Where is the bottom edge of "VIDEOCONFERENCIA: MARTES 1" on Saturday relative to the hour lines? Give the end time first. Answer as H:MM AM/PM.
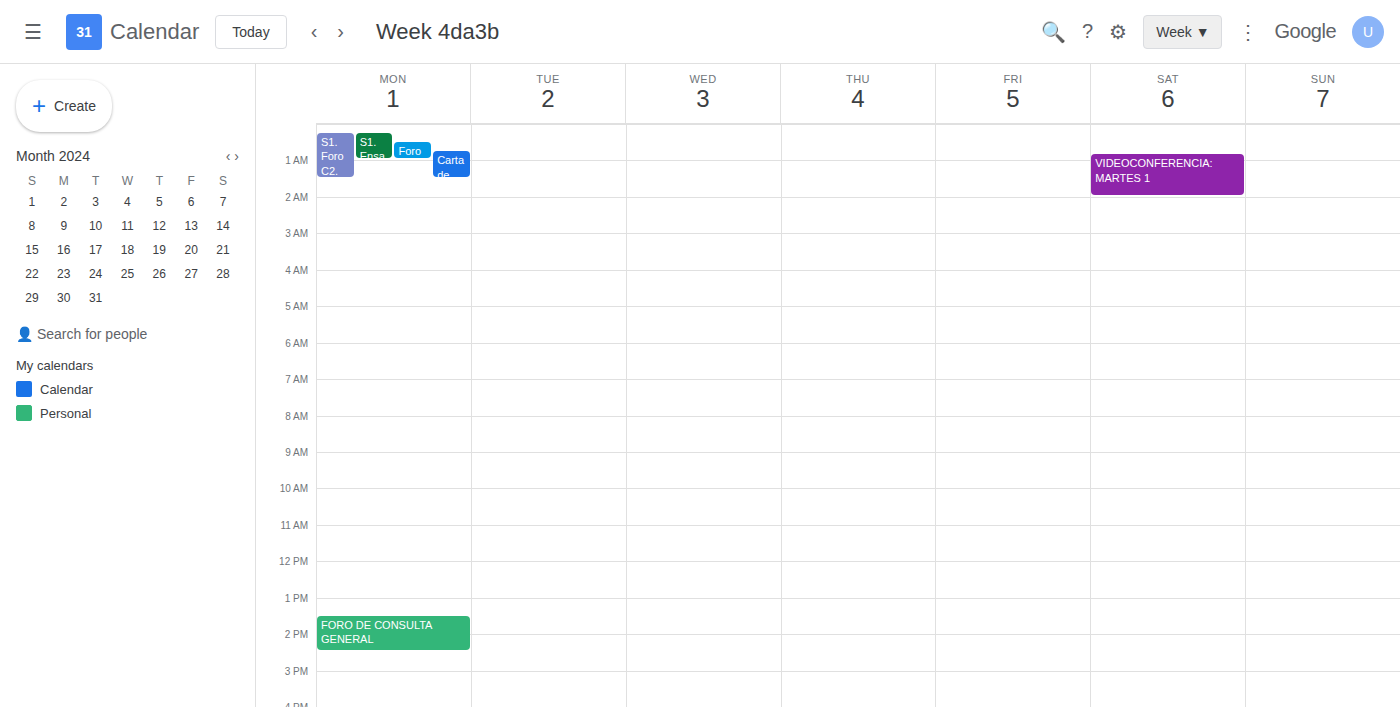
2:00 AM -- exactly on the 2 AM line.